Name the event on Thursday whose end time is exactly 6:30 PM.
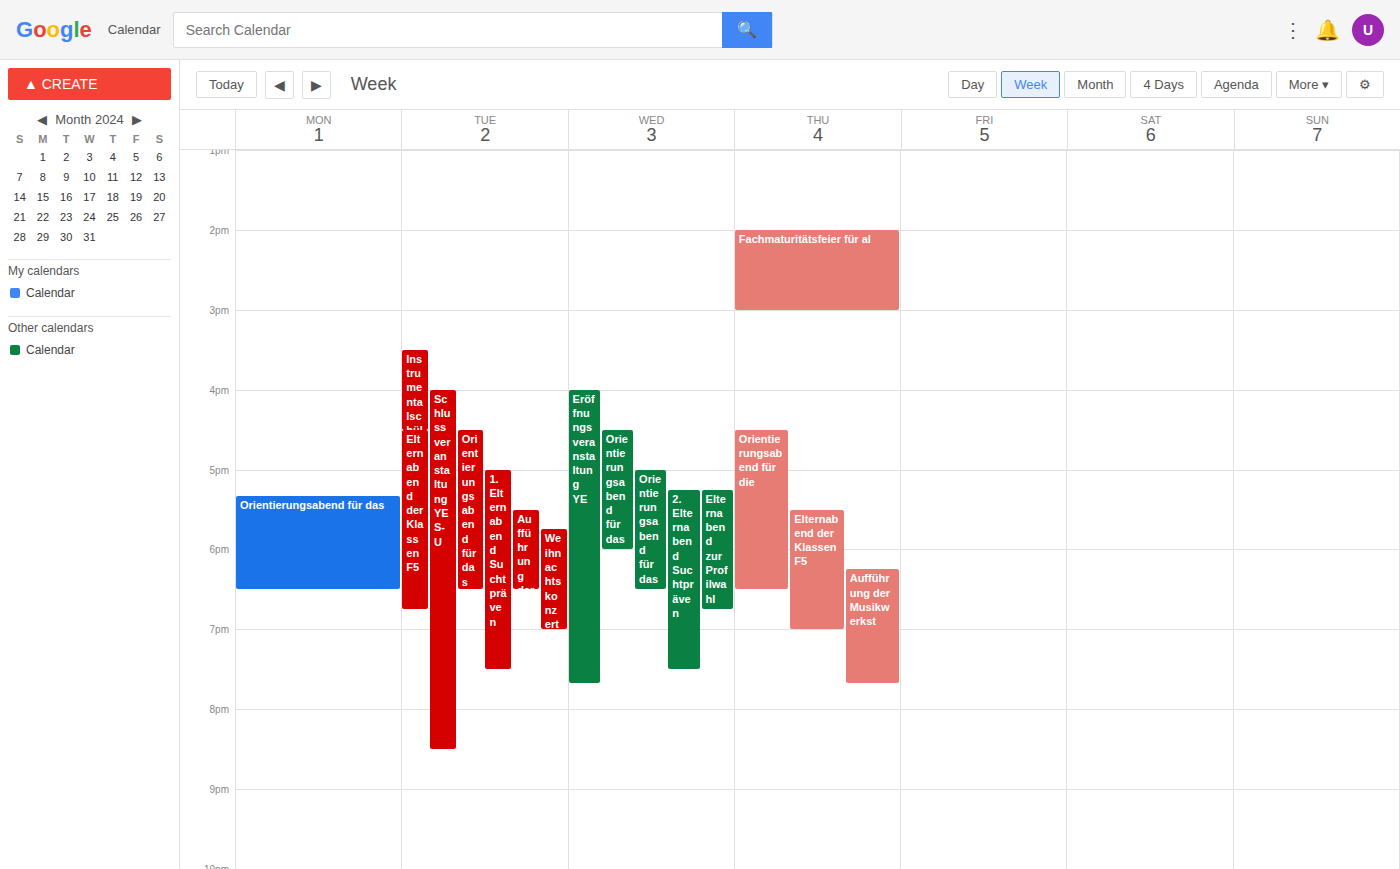
"Orientierungsabend für die"